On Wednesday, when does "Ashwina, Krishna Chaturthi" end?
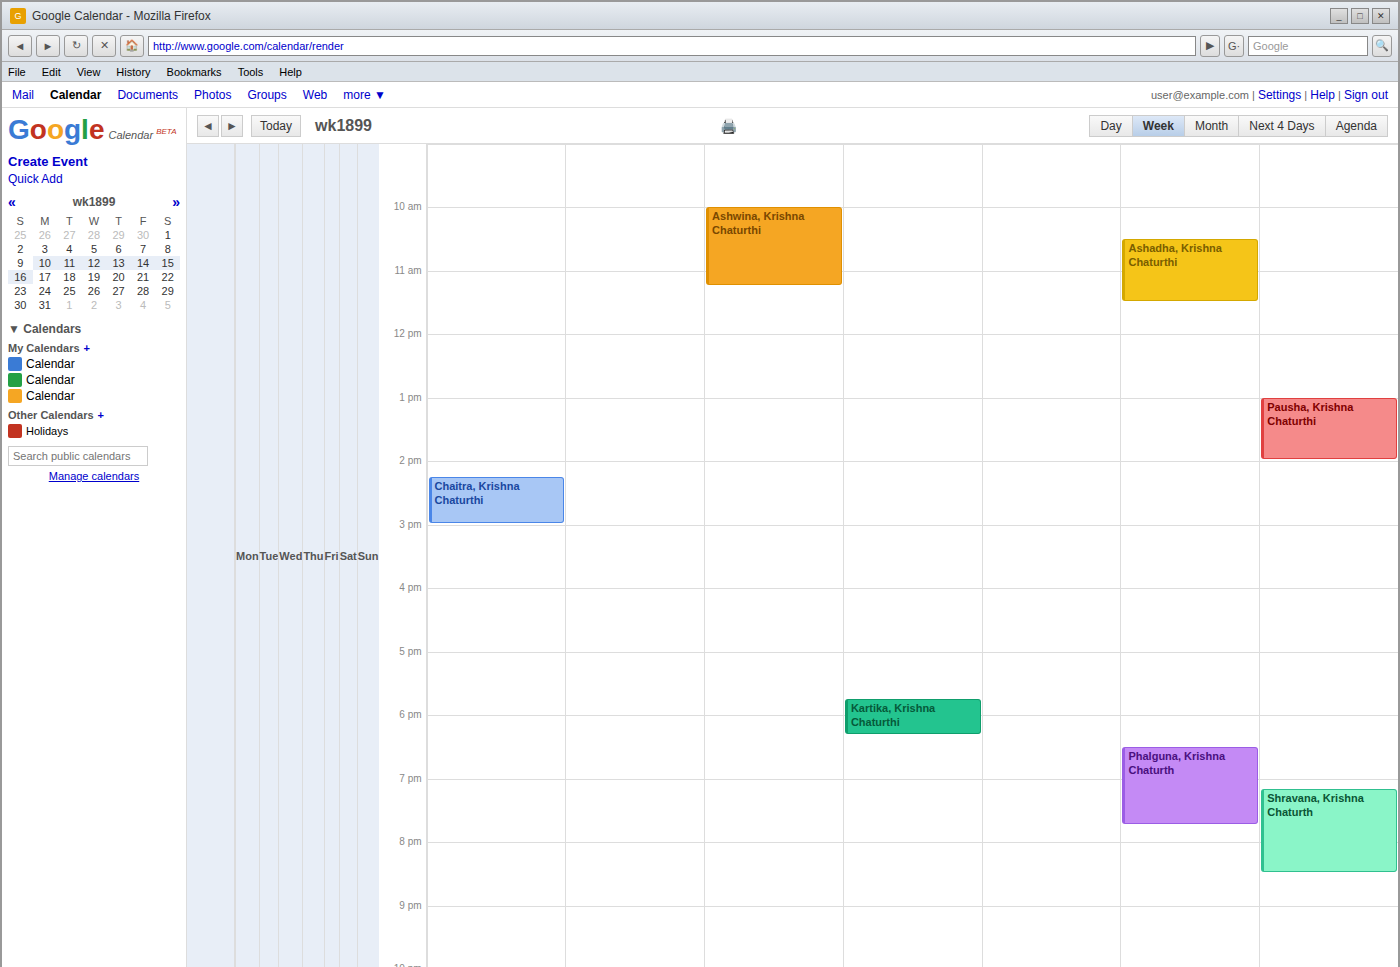
11:15